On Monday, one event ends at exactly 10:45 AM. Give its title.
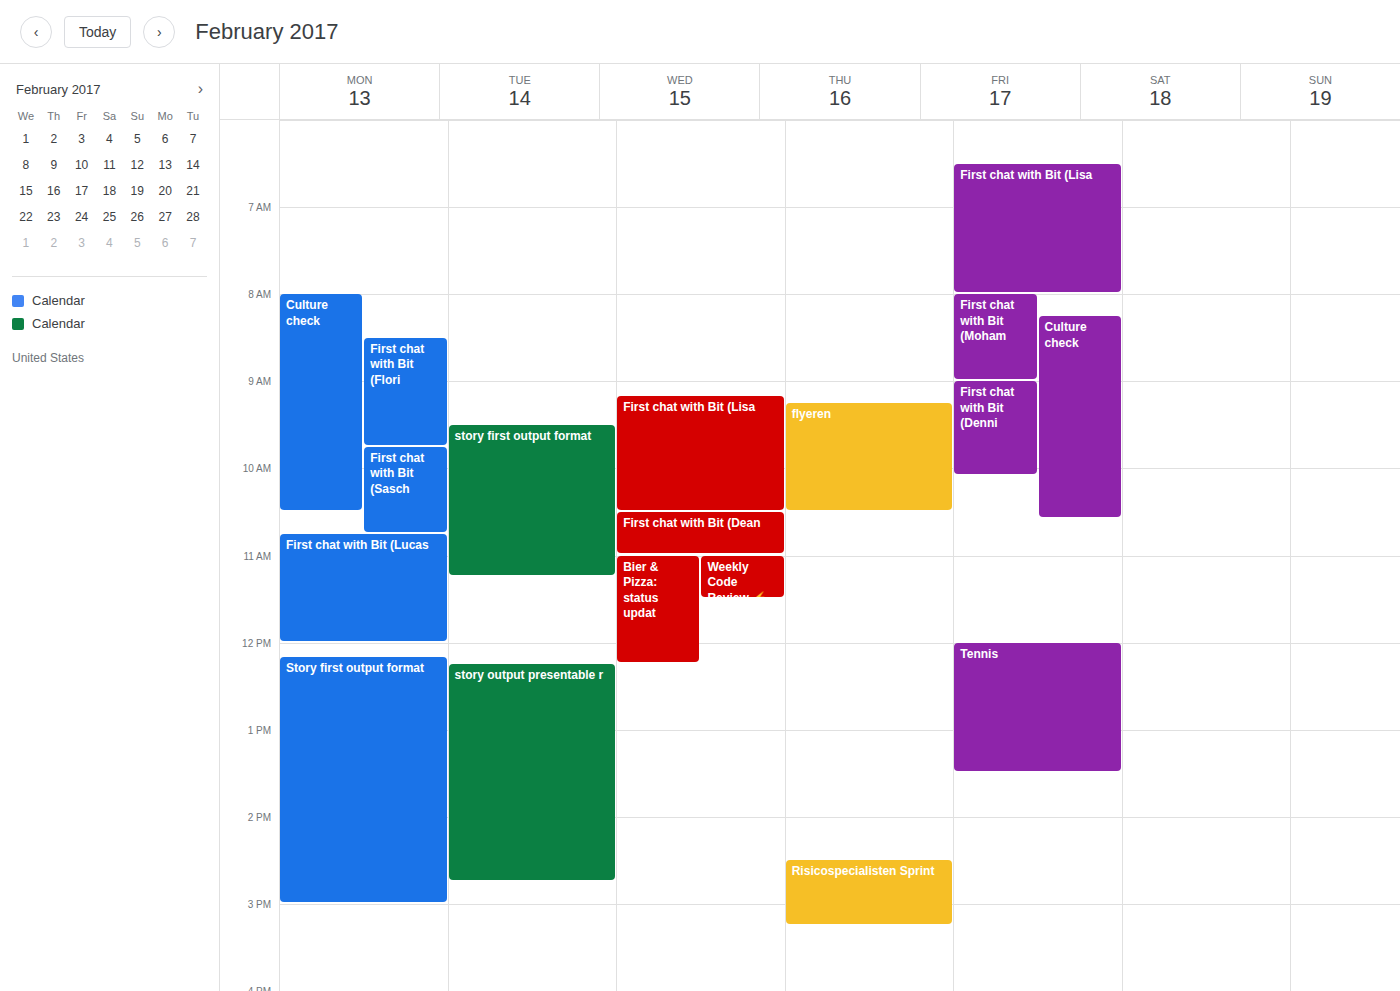
"First chat with Bit (Sasch"